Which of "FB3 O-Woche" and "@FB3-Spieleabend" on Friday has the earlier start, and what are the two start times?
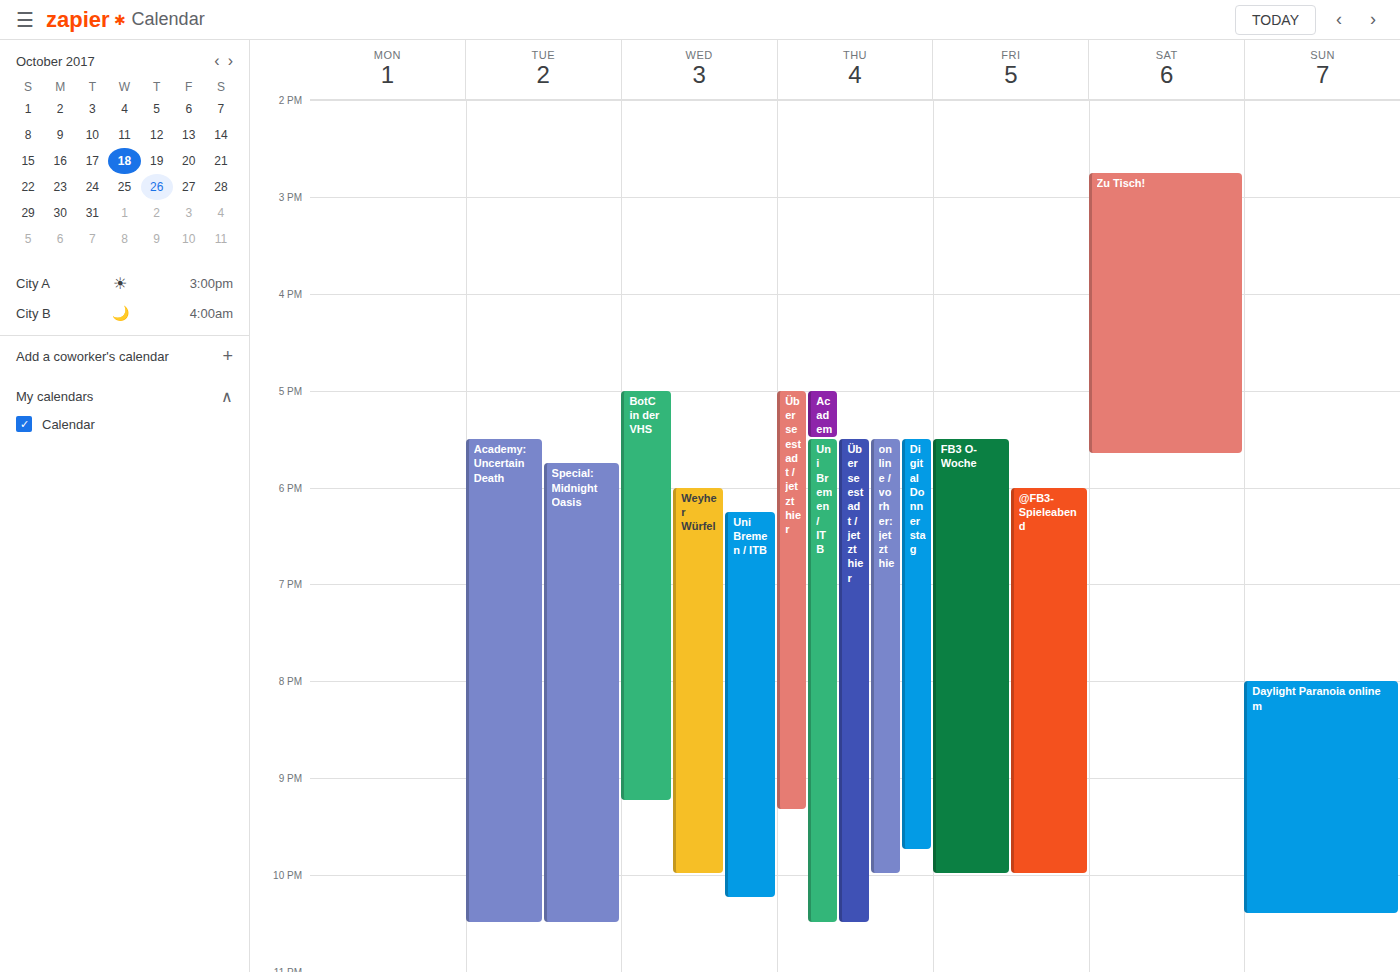
"FB3 O-Woche" 5:30 PM; "@FB3-Spieleabend" 6:00 PM.